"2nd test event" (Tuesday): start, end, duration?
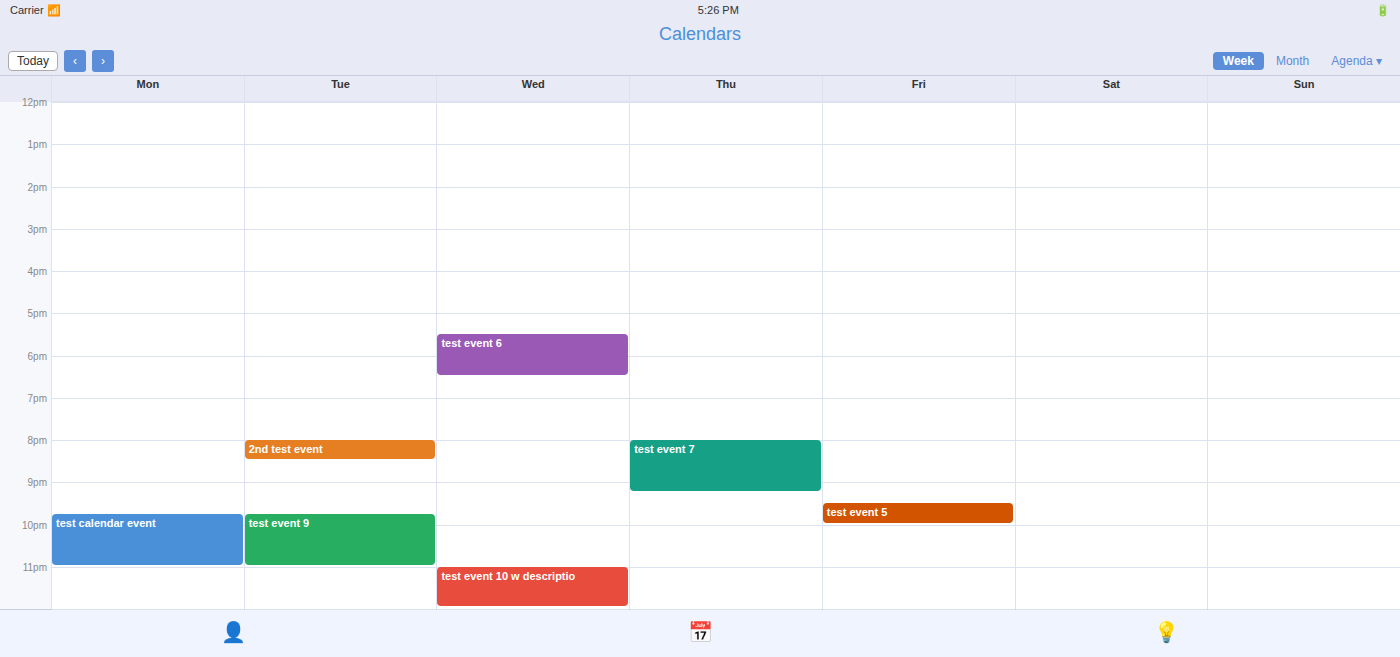
8:00 PM to 8:30 PM, 30 minutes